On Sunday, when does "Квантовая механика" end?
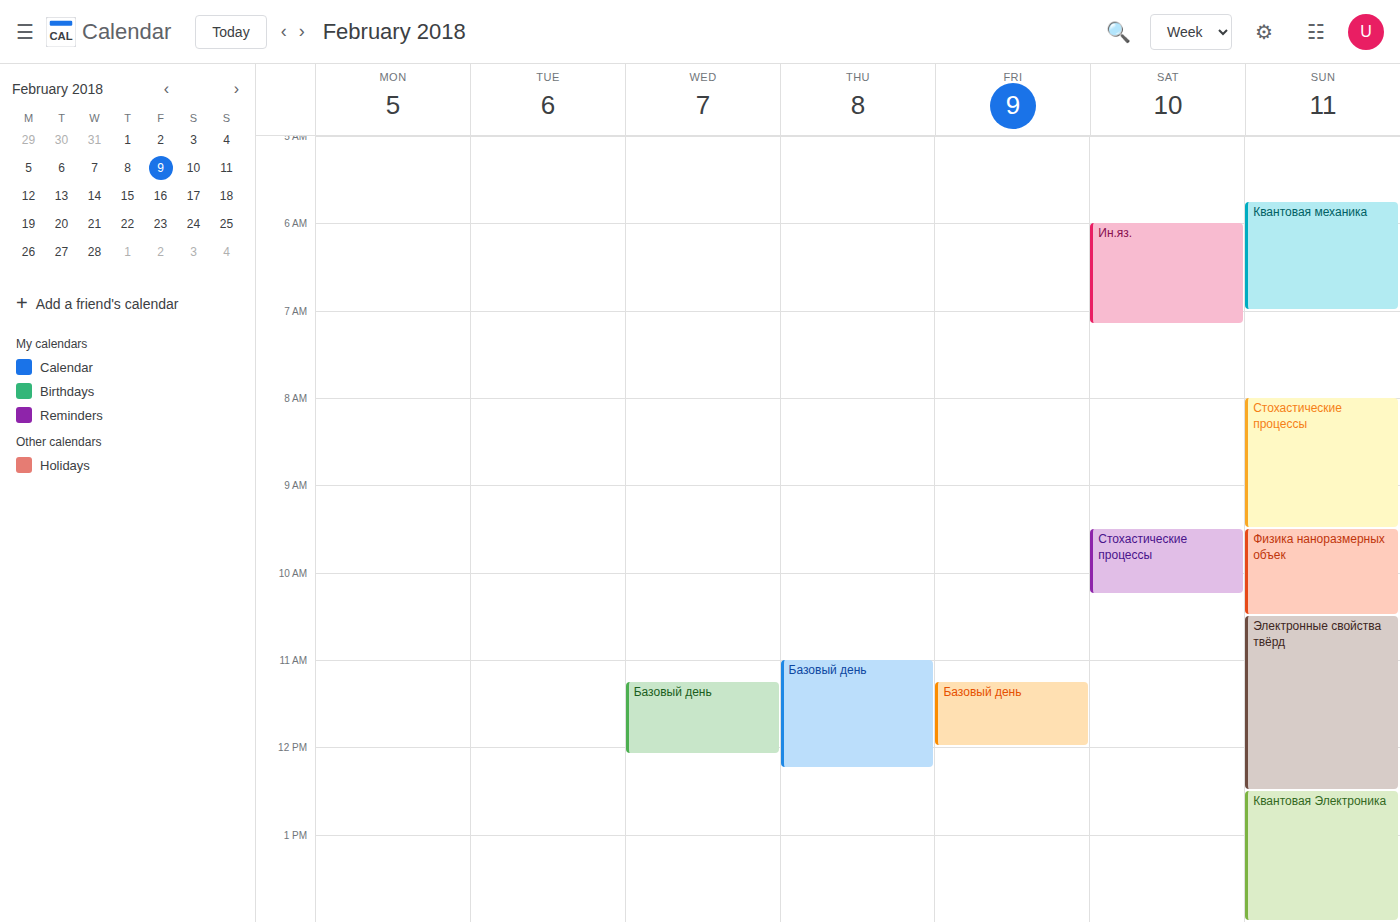
7:00 AM